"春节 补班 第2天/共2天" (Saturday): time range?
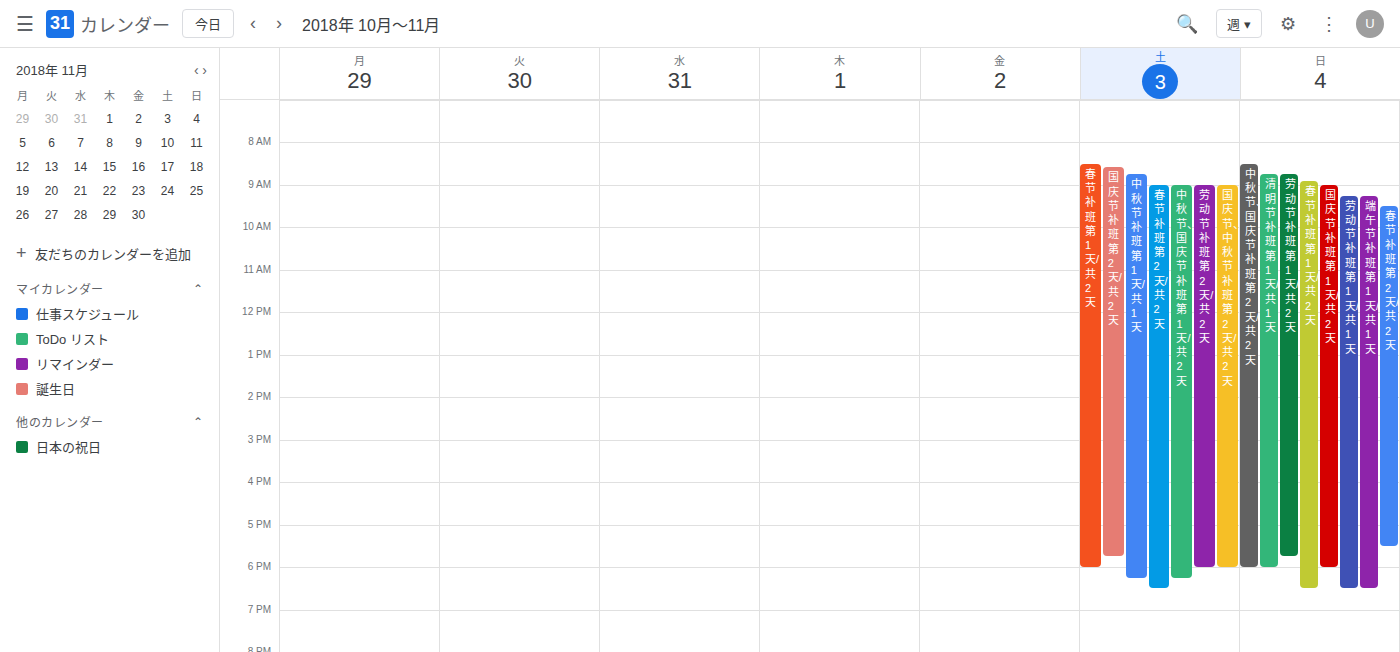
9:00 AM to 6:30 PM